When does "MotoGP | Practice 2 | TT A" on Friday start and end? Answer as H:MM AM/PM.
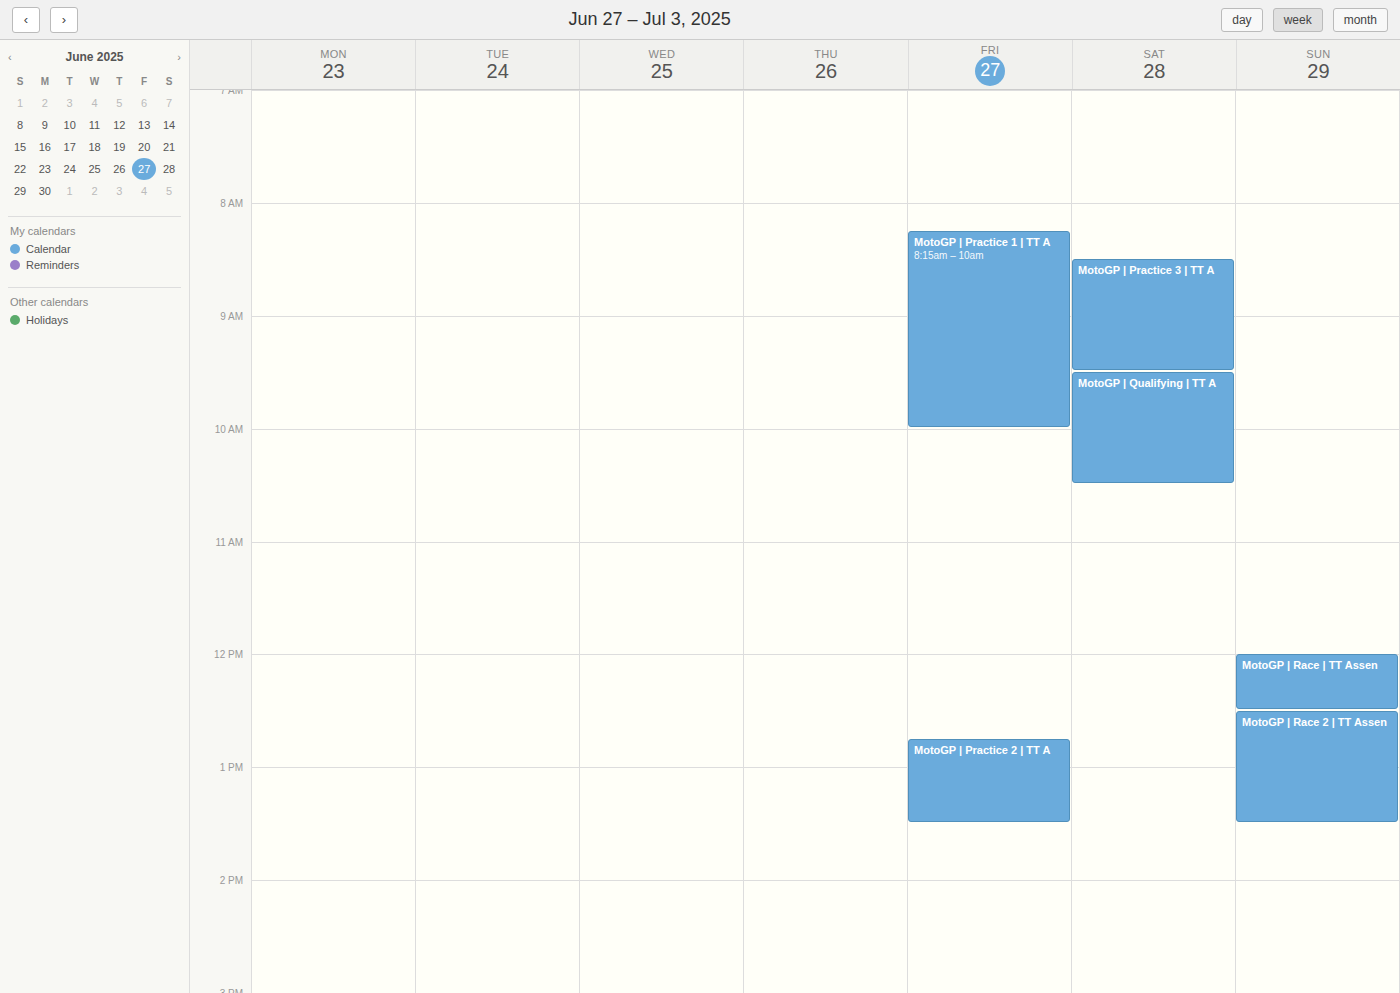
12:45 PM to 1:30 PM